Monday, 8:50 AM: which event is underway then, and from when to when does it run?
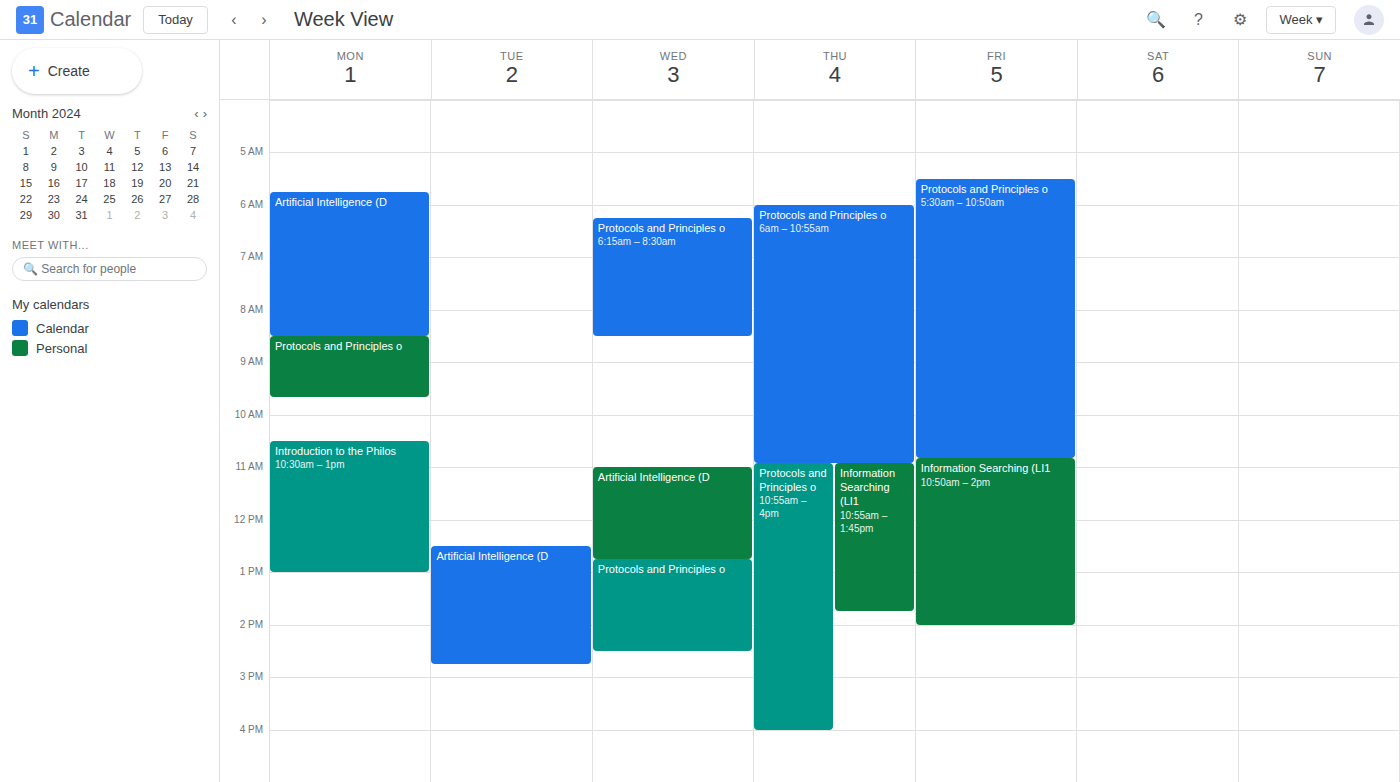
"Protocols and Principles o", 8:30 AM to 9:40 AM